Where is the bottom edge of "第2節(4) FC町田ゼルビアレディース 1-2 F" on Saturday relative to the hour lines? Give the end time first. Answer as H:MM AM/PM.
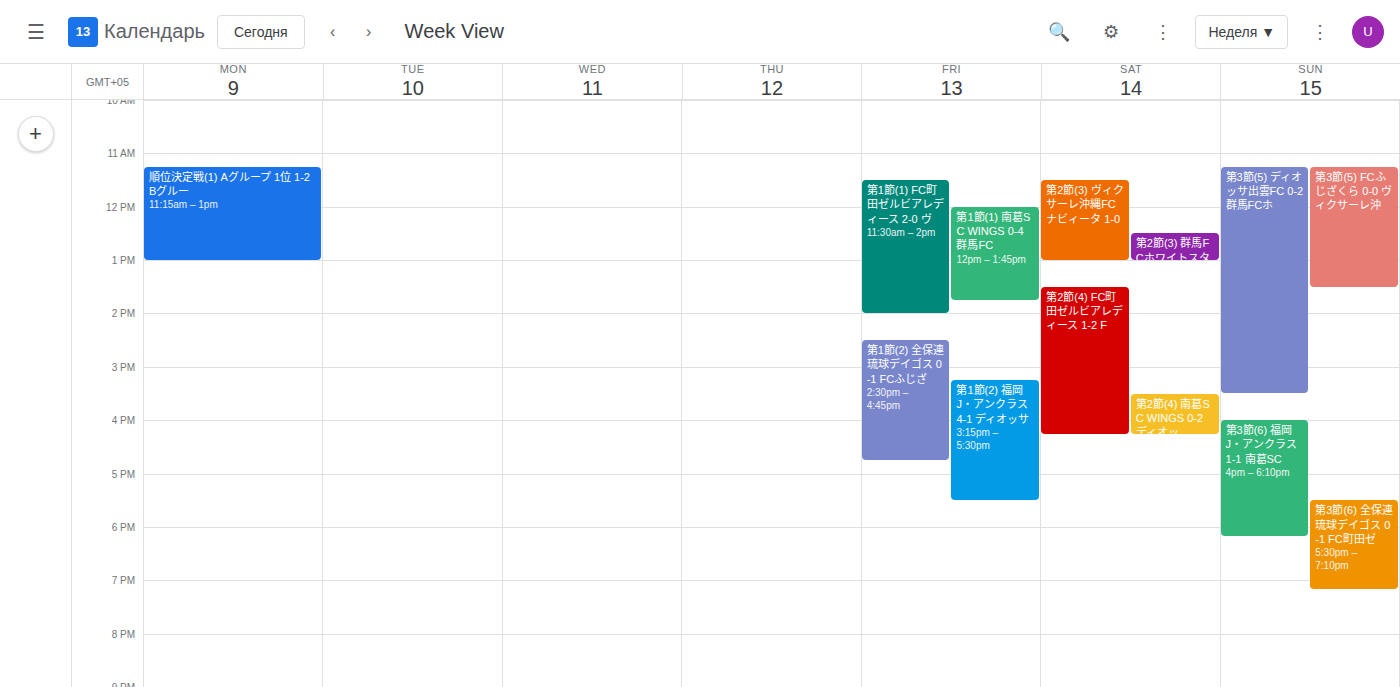
4:15 PM -- neither: a quarter of the way from the 4 PM line to the 5 PM line.